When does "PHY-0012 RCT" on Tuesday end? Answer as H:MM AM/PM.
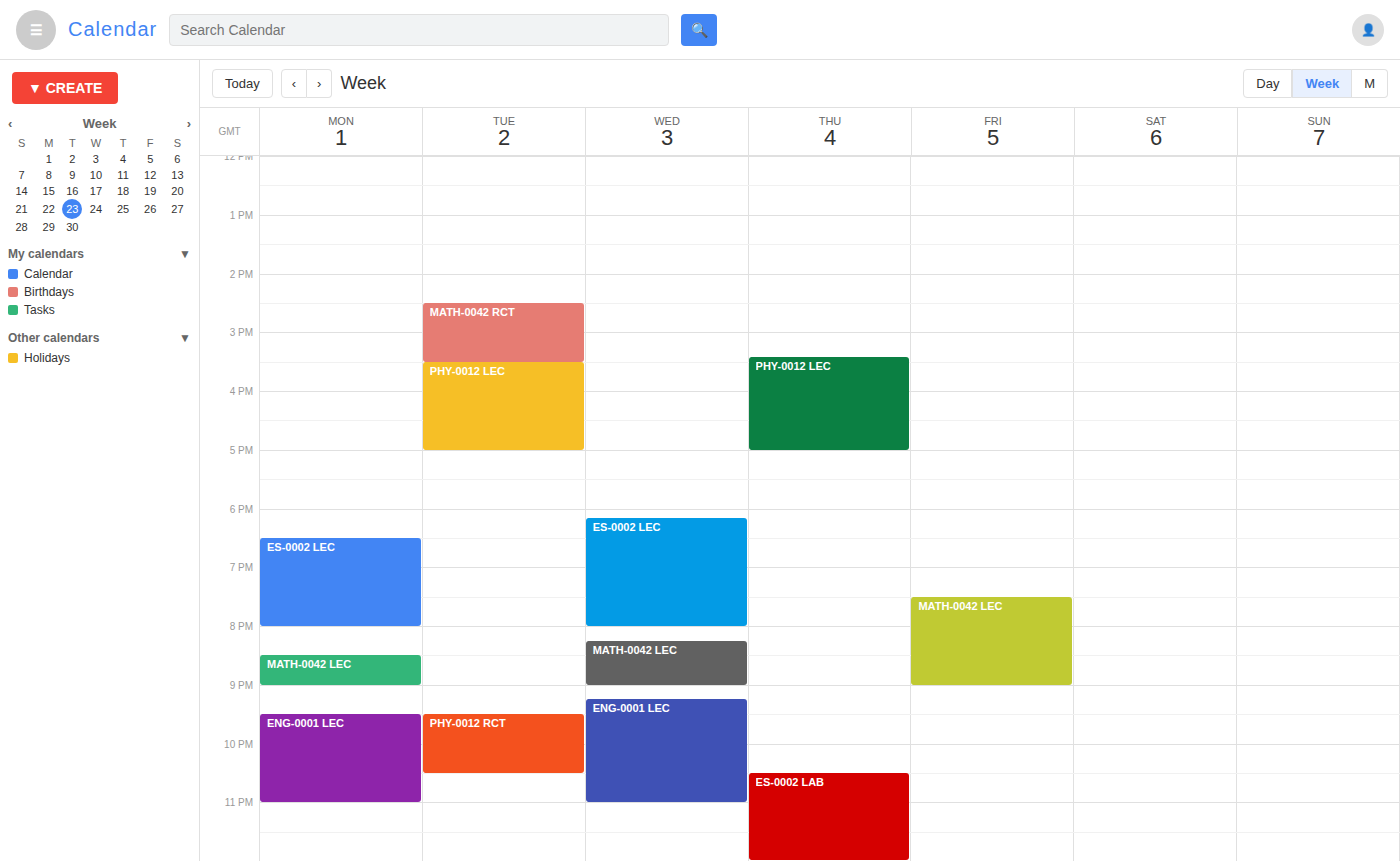
10:30 PM